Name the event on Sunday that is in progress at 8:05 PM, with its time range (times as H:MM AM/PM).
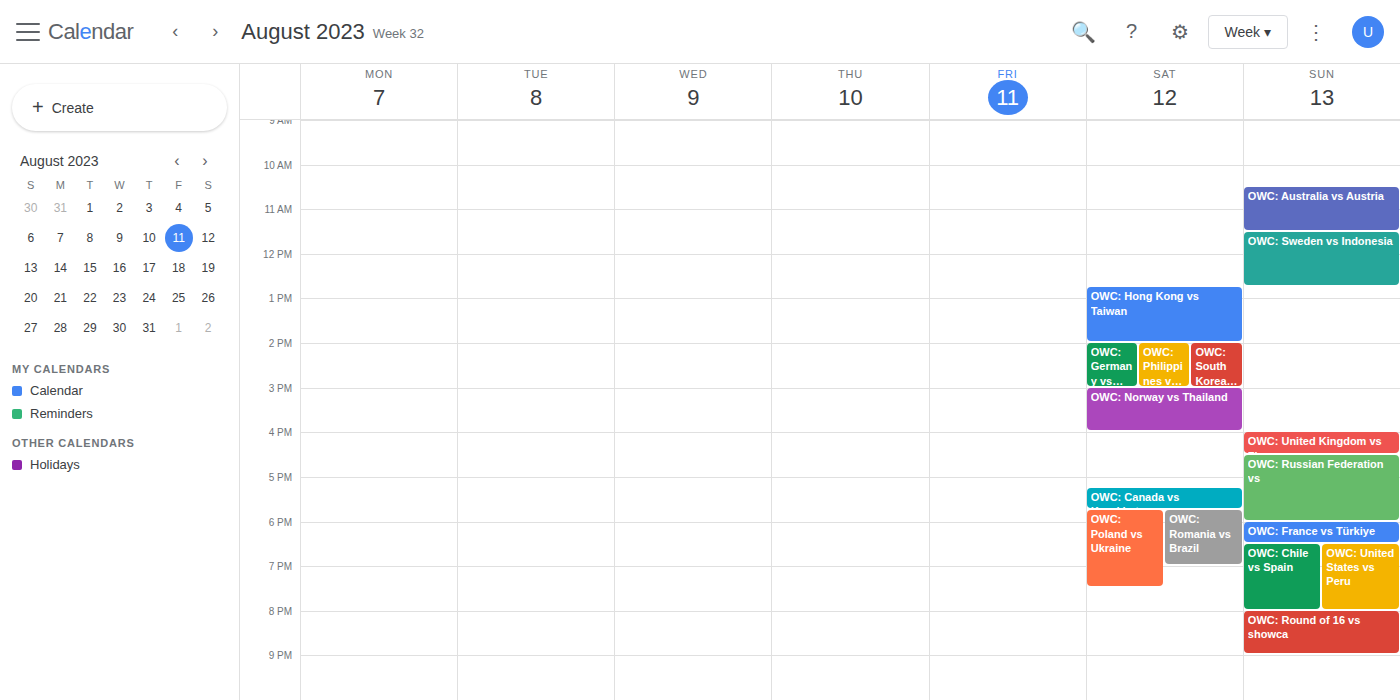
"OWC: Round of 16 vs showca", 8:00 PM to 9:00 PM